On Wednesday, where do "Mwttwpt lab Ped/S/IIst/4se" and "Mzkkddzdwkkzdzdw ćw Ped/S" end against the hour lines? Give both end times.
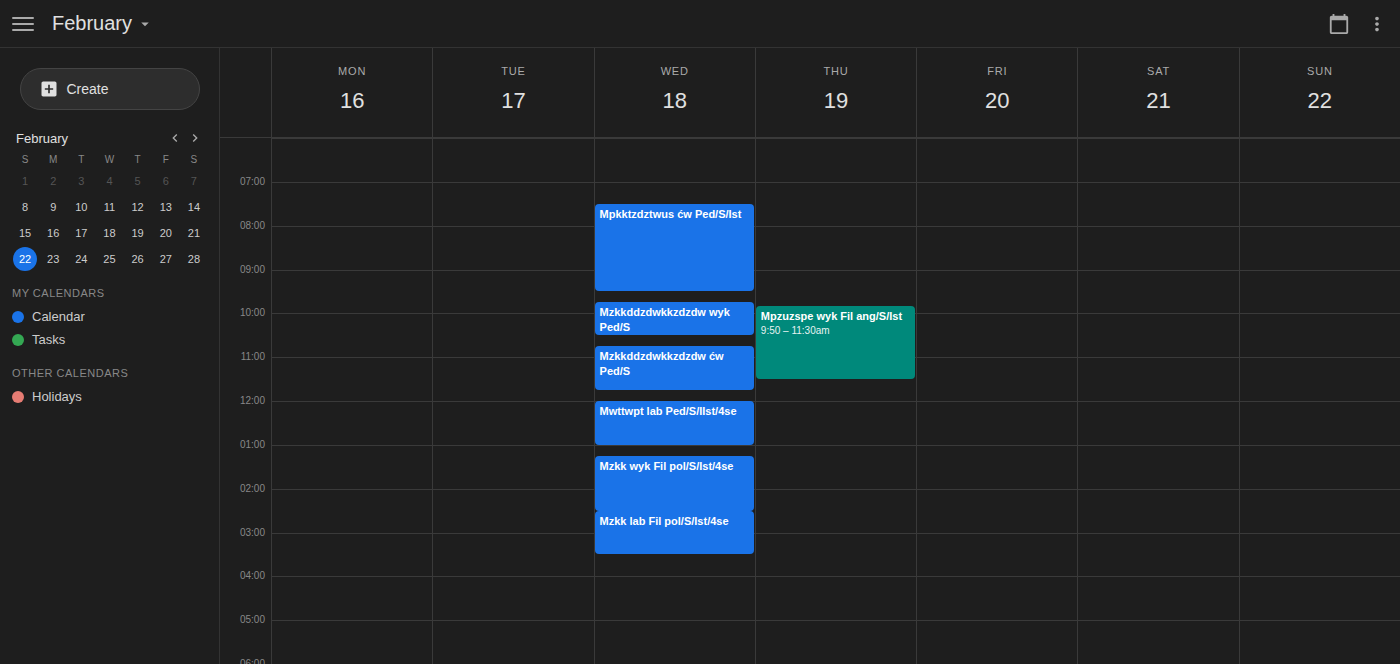
"Mwttwpt lab Ped/S/IIst/4se": 1:00 PM, exactly on the 1 PM line. "Mzkkddzdwkkzdzdw ćw Ped/S": 11:45 AM, neither: three quarters of the way from the 11 AM line to the 12 PM line.